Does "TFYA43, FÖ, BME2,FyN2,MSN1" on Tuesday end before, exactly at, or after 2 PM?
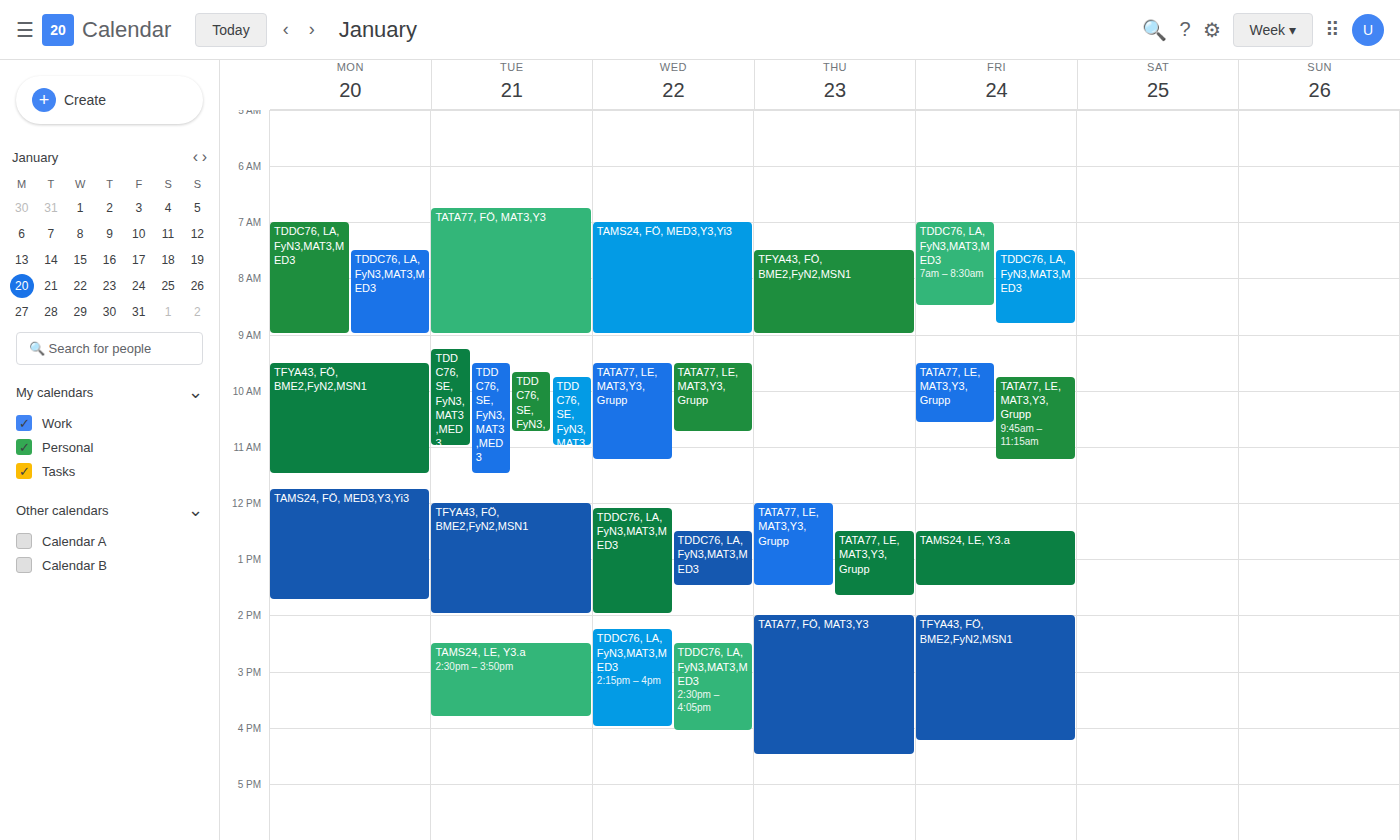
2:00 PM -- exactly at 2 PM, on the 2 PM line.